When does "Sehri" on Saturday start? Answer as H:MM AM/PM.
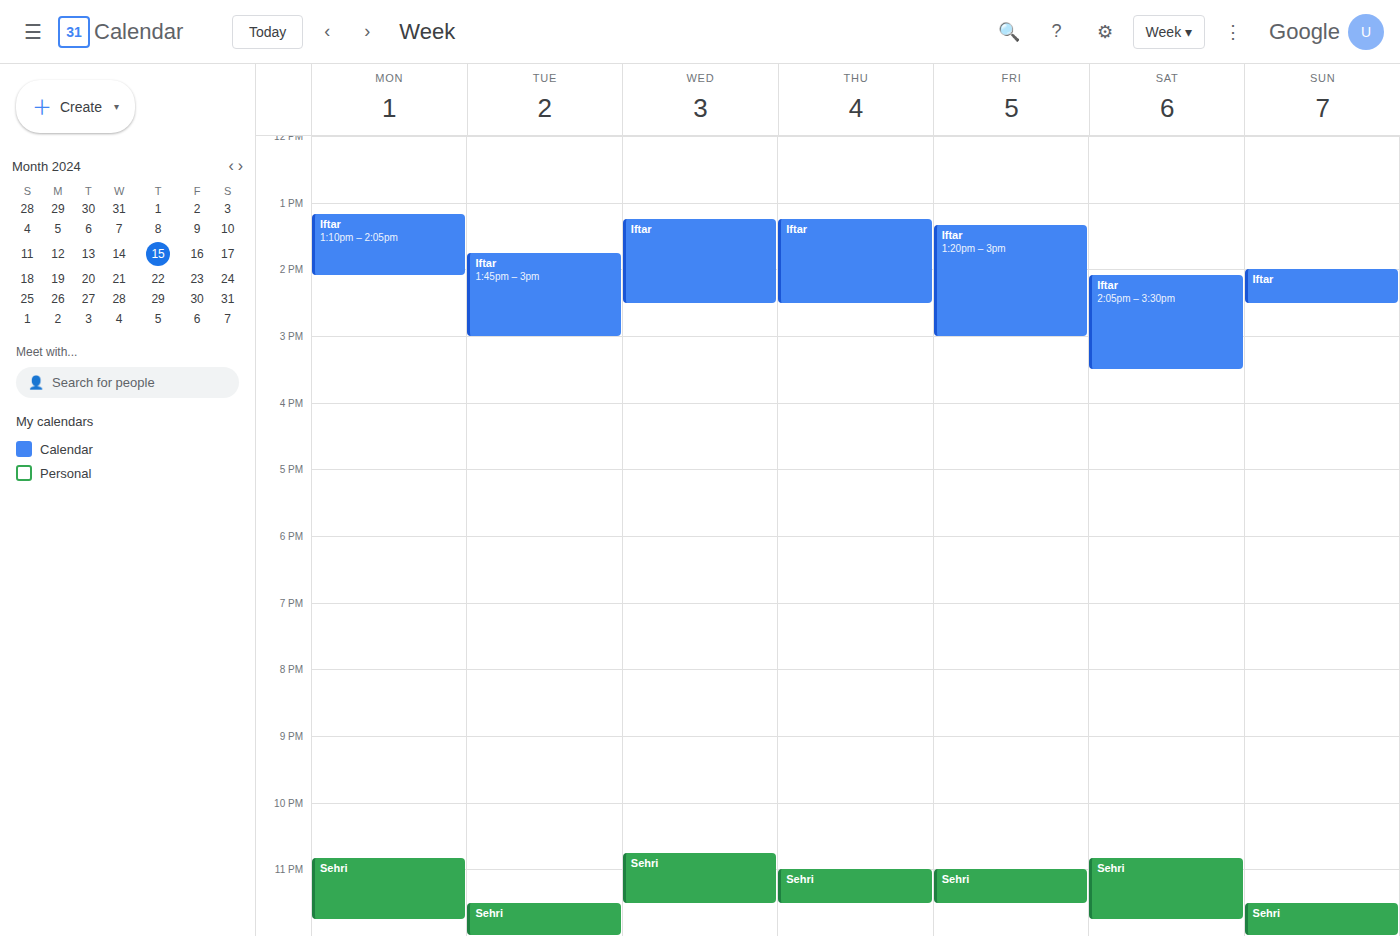
10:50 PM